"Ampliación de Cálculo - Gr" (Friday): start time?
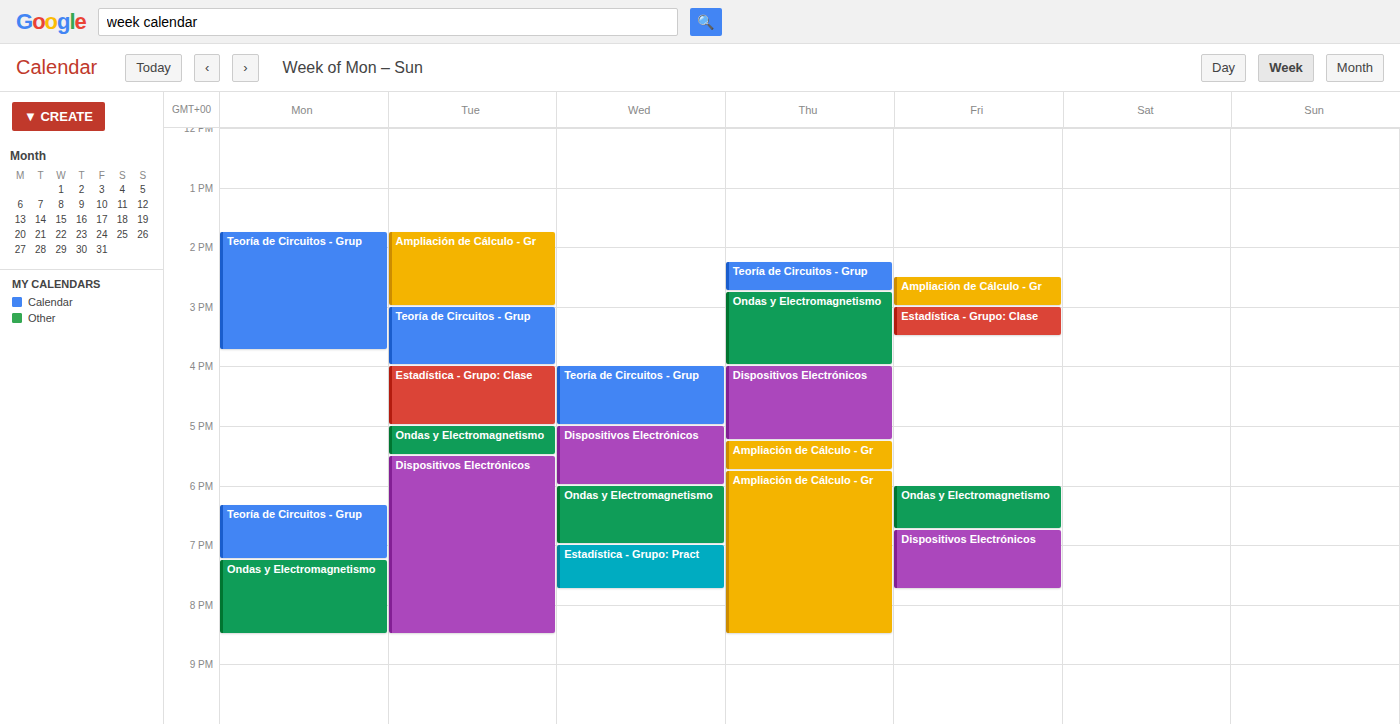
2:30 PM